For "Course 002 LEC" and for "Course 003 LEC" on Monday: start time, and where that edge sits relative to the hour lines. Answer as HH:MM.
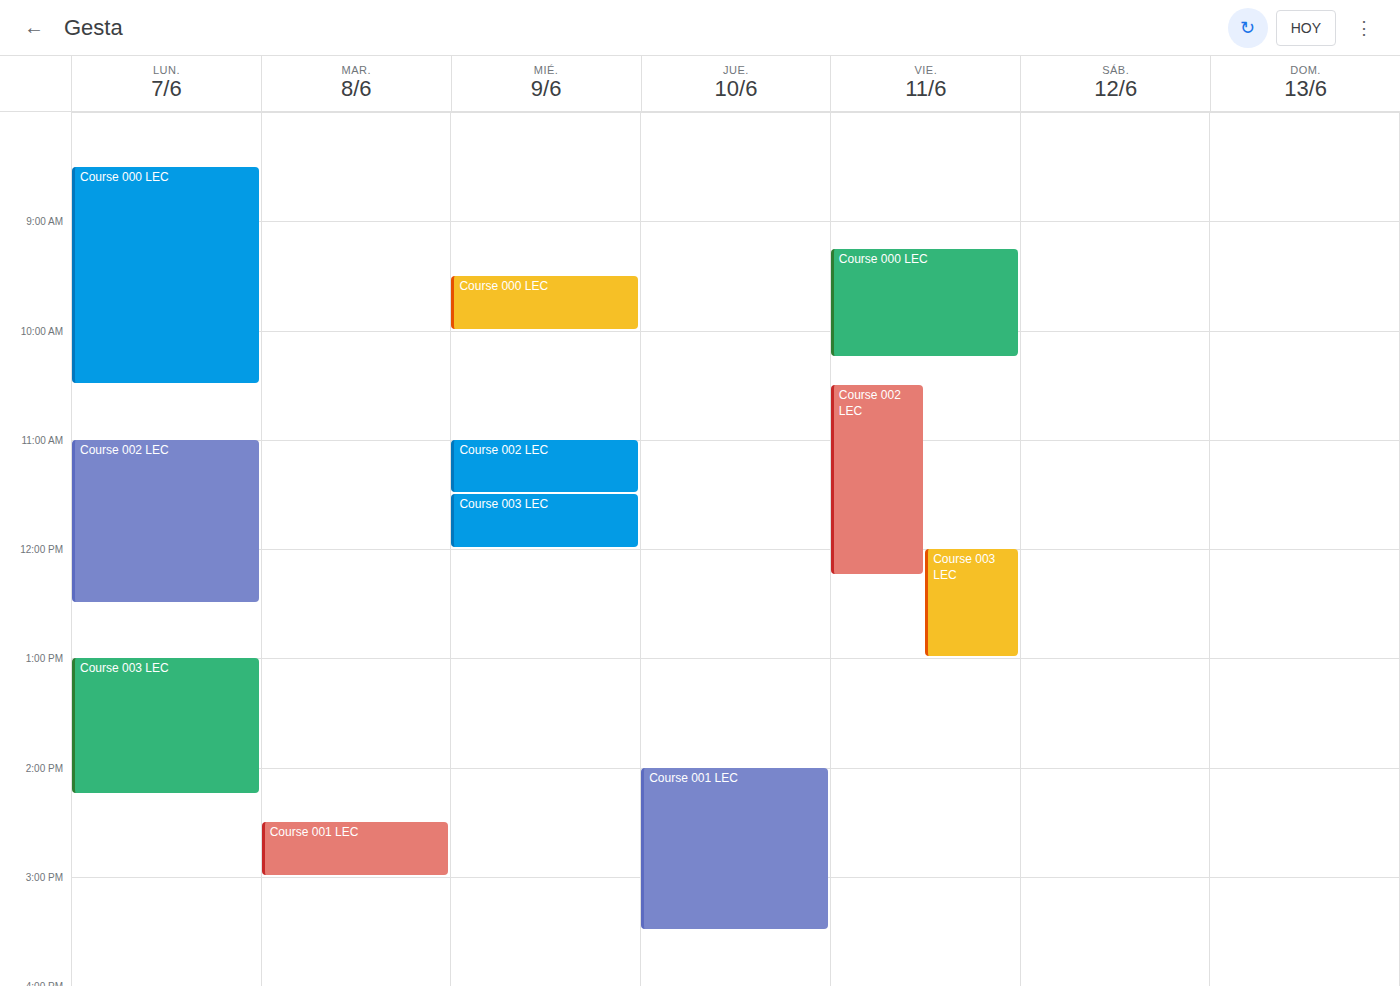
"Course 002 LEC": 11:00, exactly on the 11:00 line. "Course 003 LEC": 13:00, exactly on the 13:00 line.